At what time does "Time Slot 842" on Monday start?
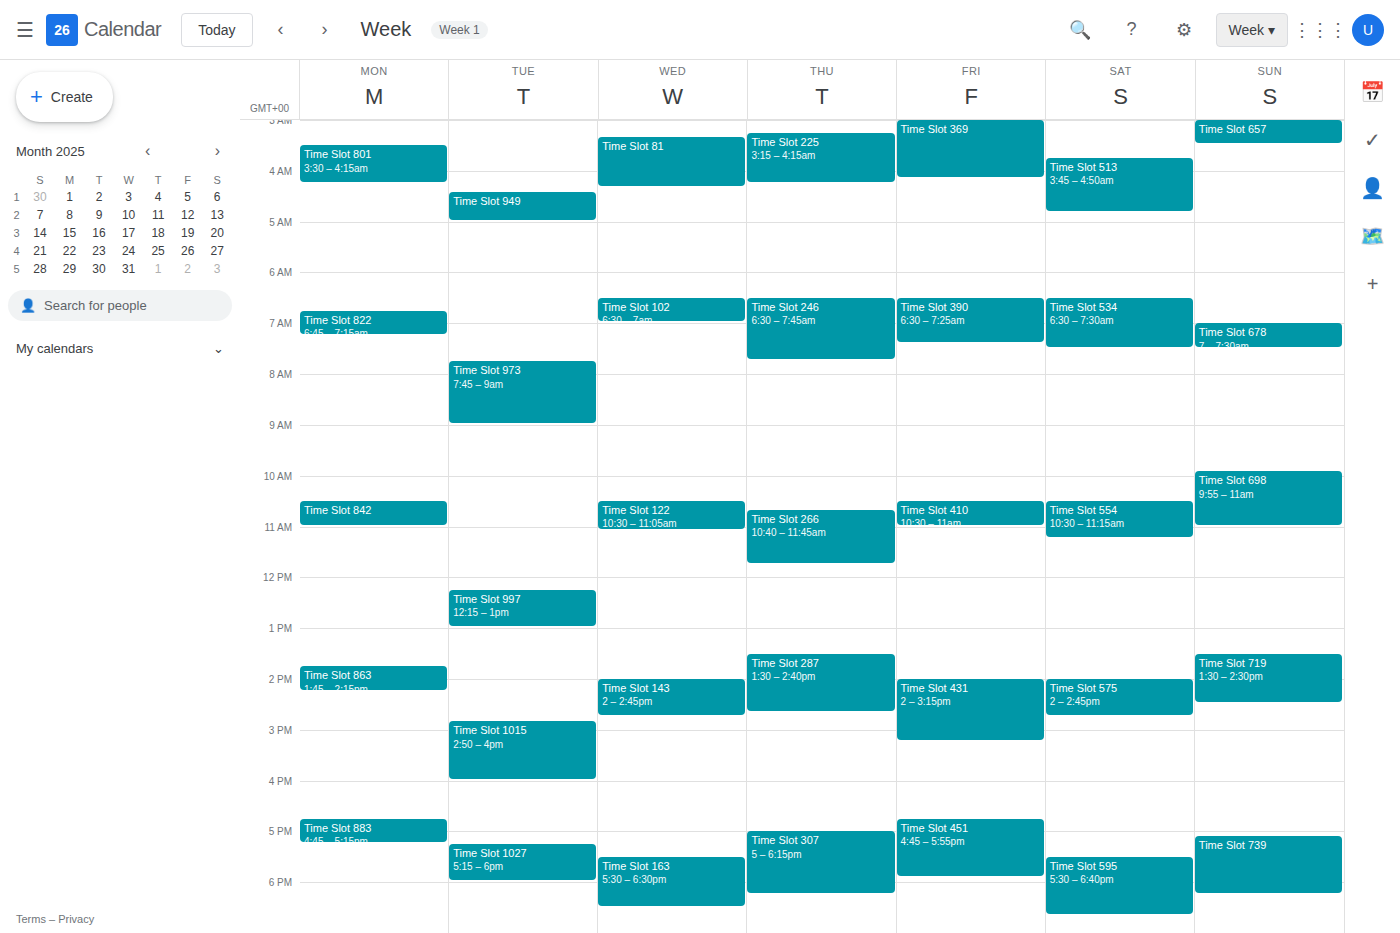
10:30